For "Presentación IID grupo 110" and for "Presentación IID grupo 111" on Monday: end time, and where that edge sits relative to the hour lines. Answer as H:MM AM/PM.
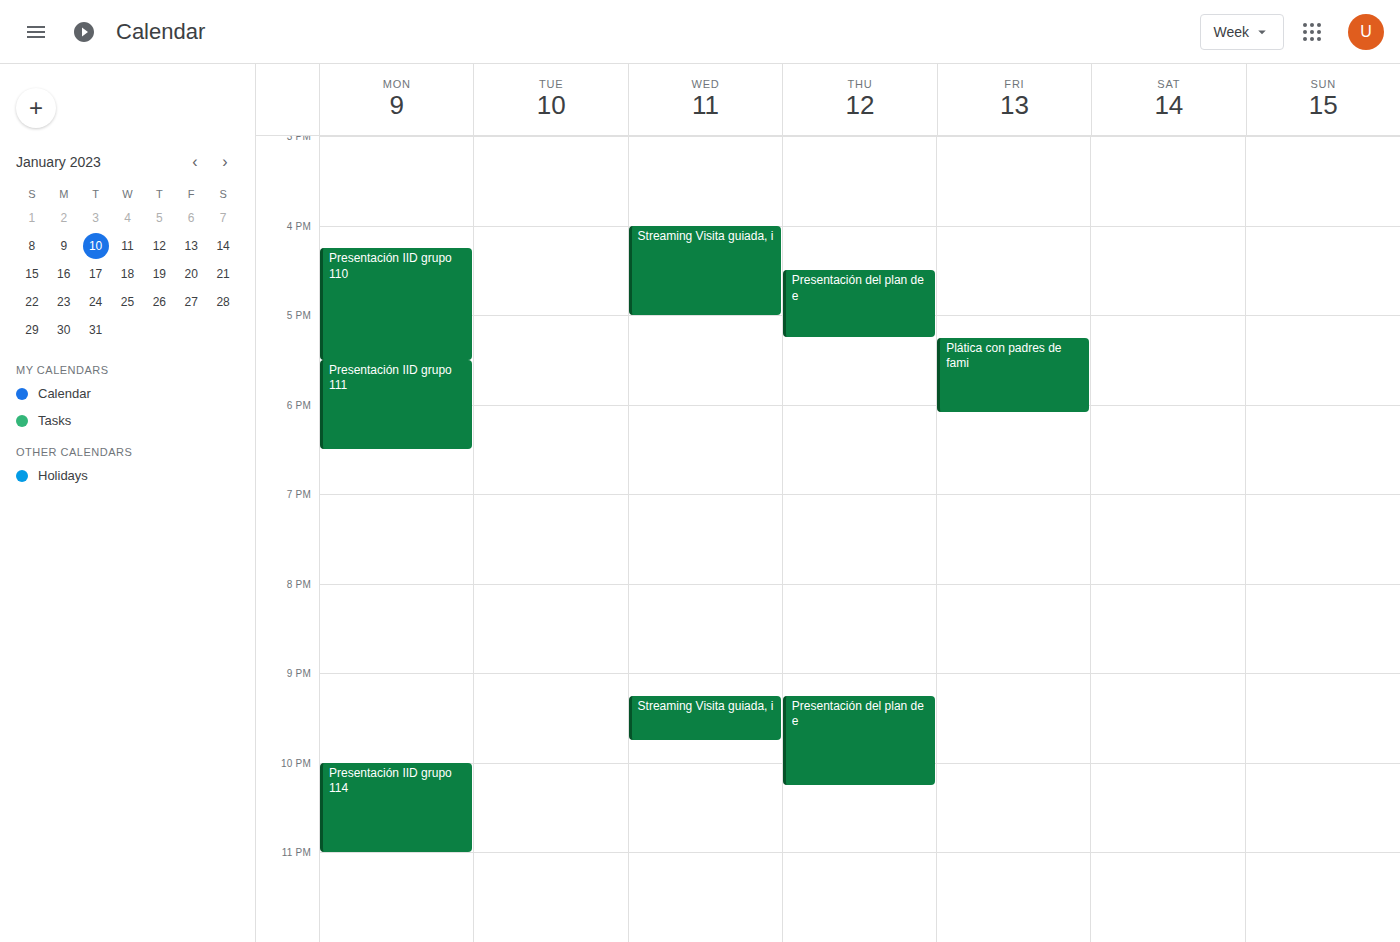
"Presentación IID grupo 110": 5:30 PM, halfway between the 5 PM and 6 PM lines. "Presentación IID grupo 111": 6:30 PM, halfway between the 6 PM and 7 PM lines.